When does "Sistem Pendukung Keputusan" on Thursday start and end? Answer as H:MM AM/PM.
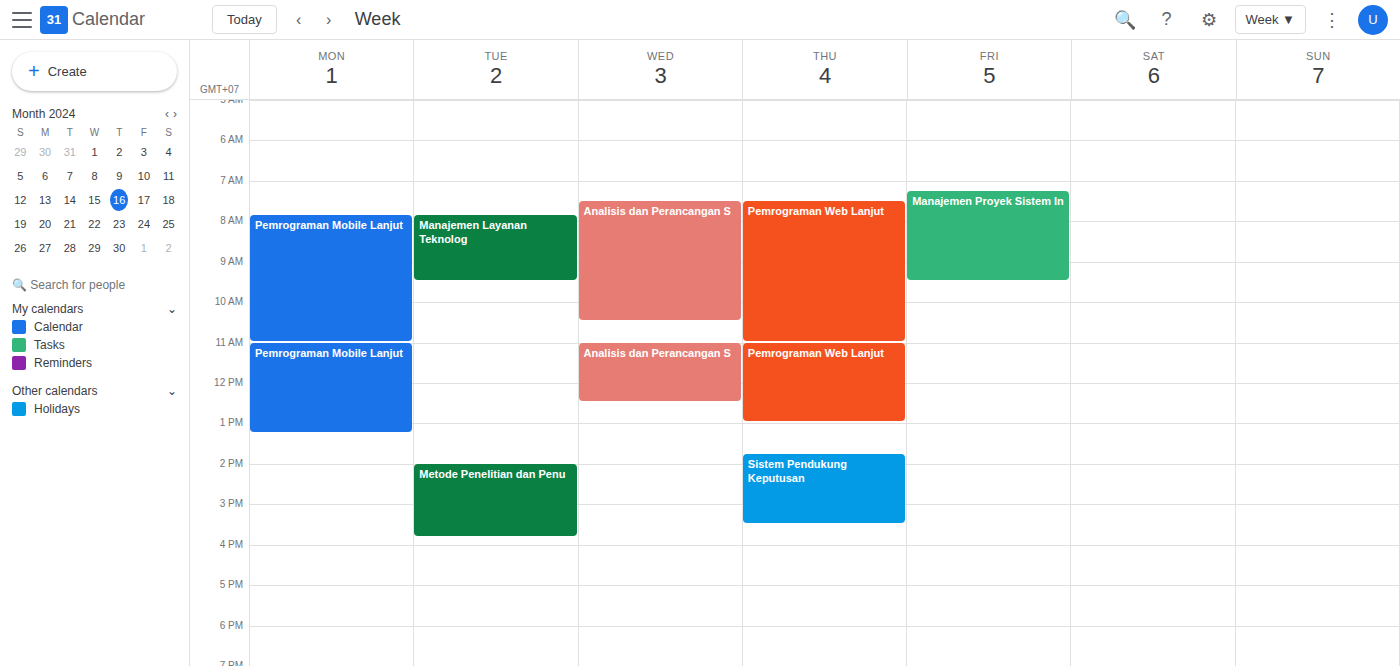
1:45 PM to 3:30 PM